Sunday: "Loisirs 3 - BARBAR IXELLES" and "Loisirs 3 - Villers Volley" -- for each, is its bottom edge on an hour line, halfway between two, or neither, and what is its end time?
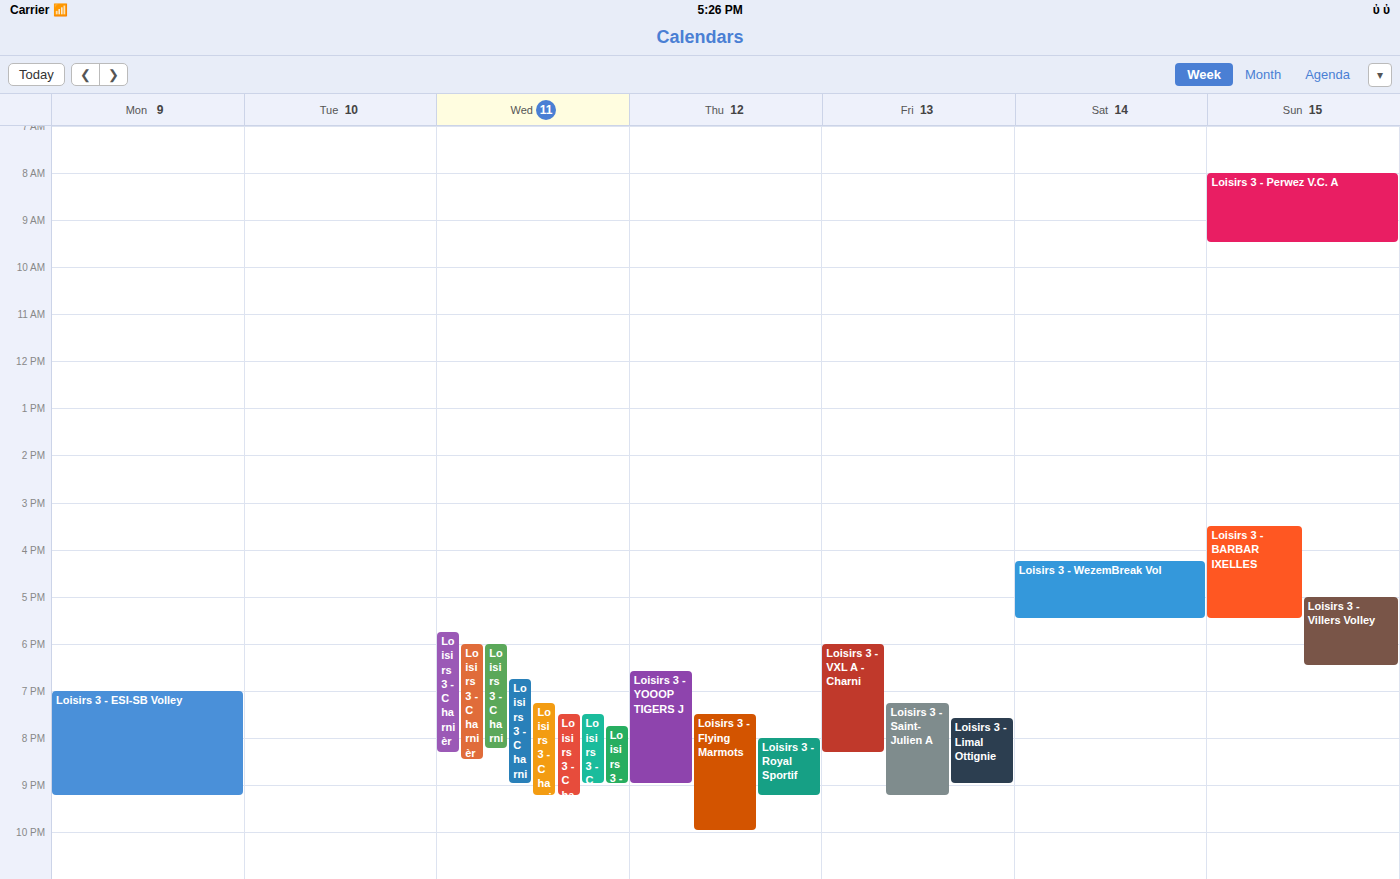
"Loisirs 3 - BARBAR IXELLES": 5:30 PM, halfway between the 5 PM and 6 PM lines. "Loisirs 3 - Villers Volley": 6:30 PM, halfway between the 6 PM and 7 PM lines.